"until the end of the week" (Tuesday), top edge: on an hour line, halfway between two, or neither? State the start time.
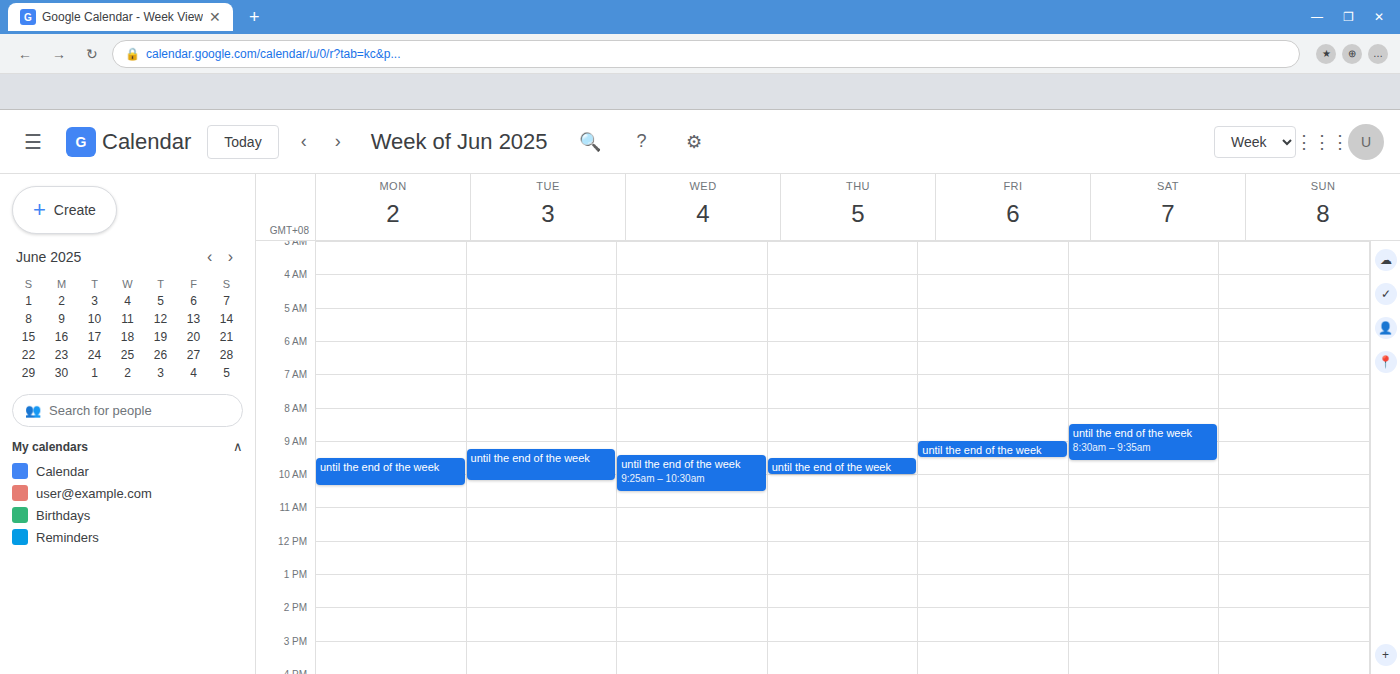
9:15 AM -- neither: a quarter of the way from the 9 AM line to the 10 AM line.